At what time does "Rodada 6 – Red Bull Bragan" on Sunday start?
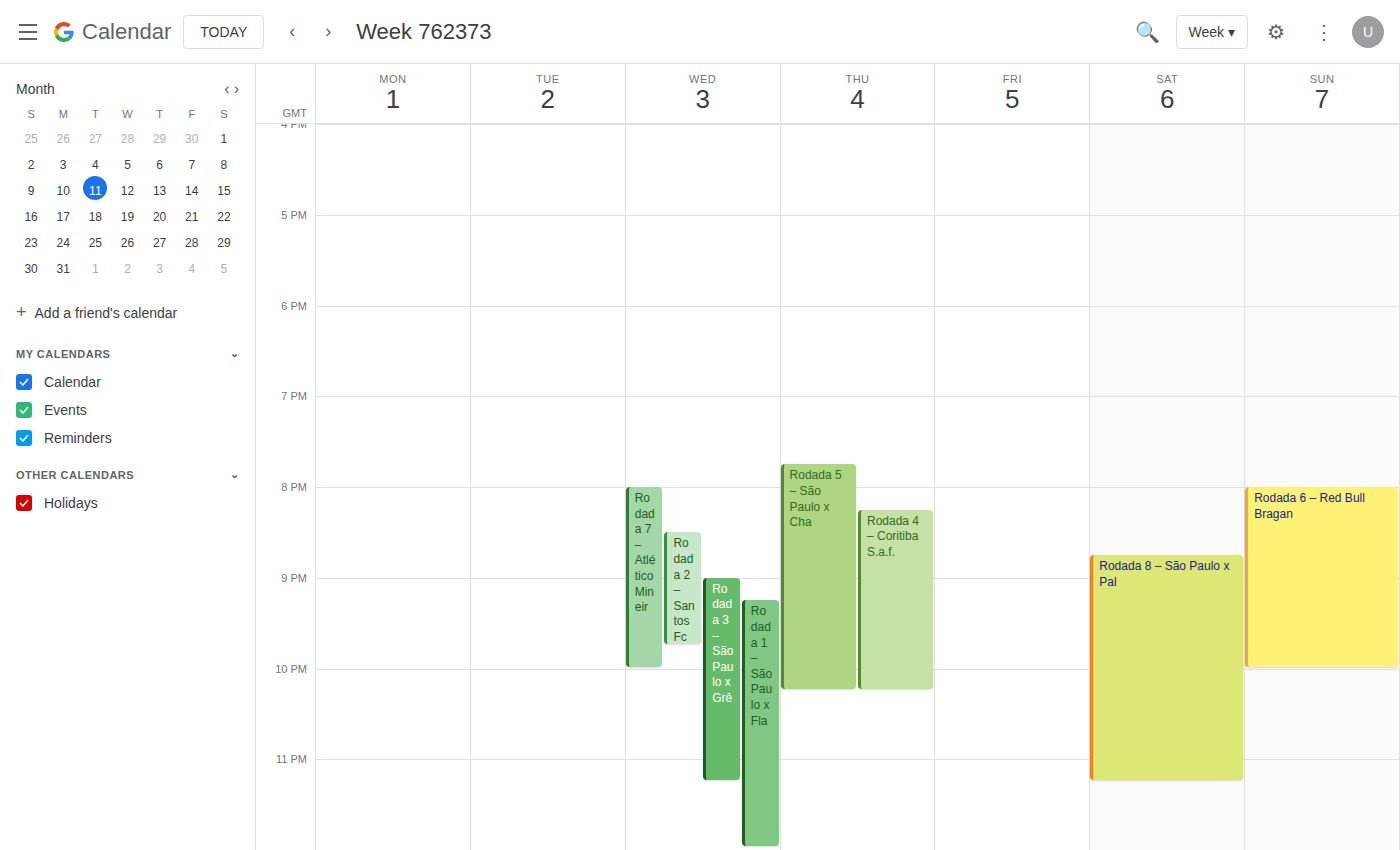
8:00 PM